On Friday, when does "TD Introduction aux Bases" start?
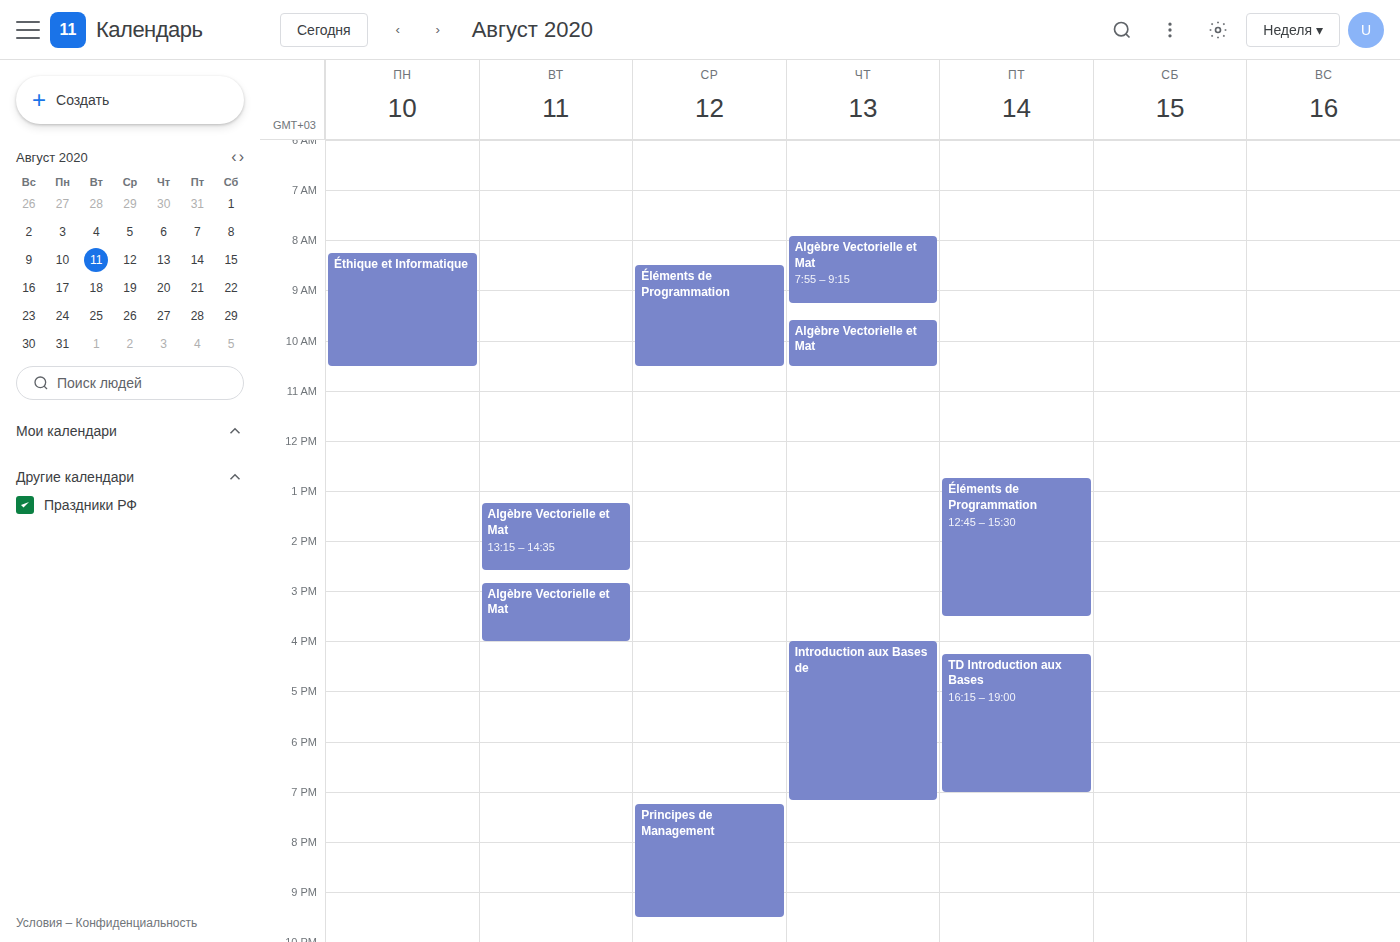
4:15 PM